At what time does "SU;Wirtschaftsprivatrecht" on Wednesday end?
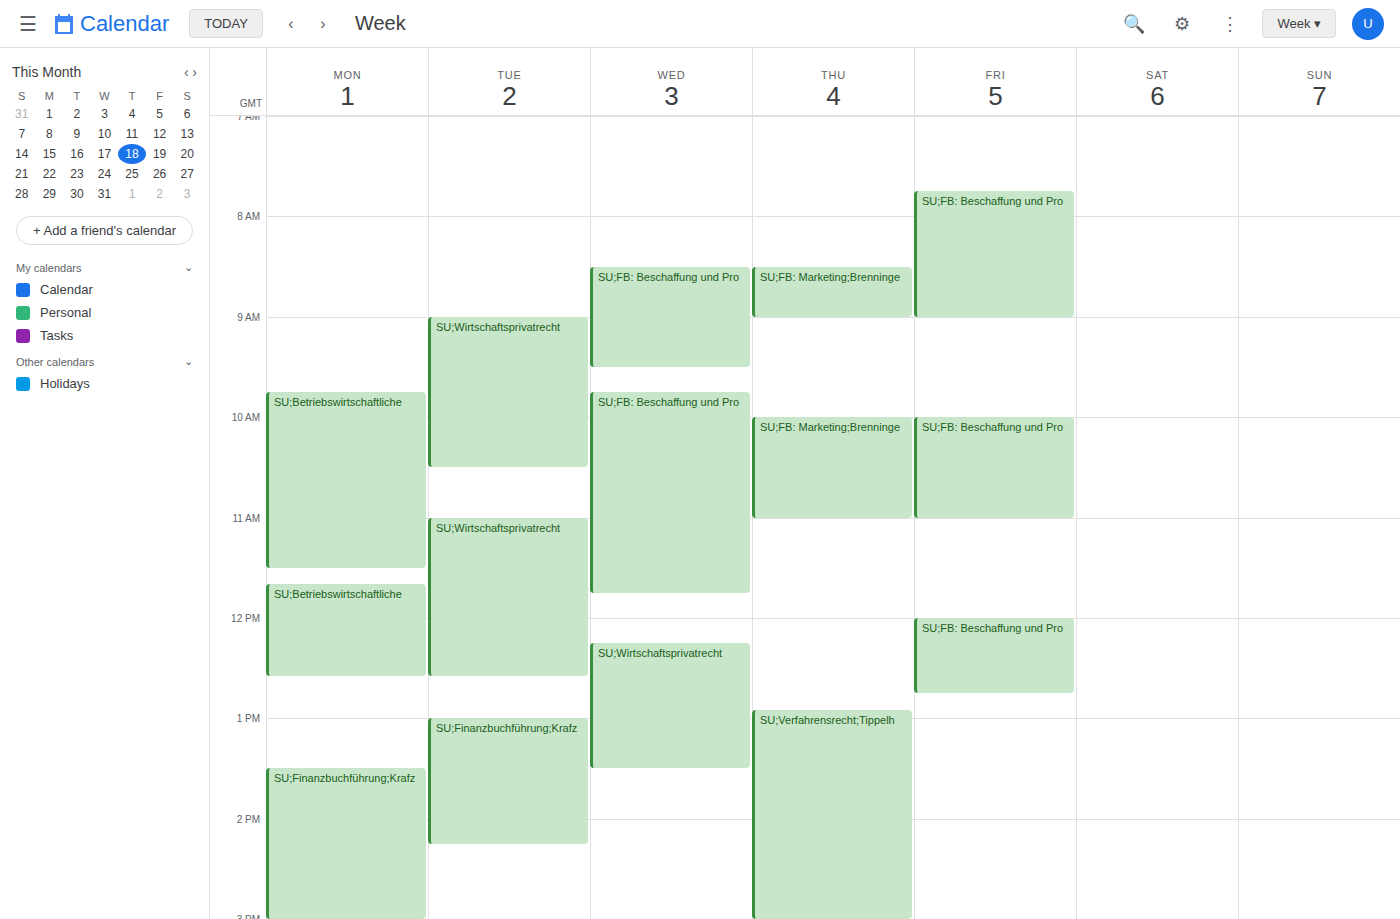
1:30 PM